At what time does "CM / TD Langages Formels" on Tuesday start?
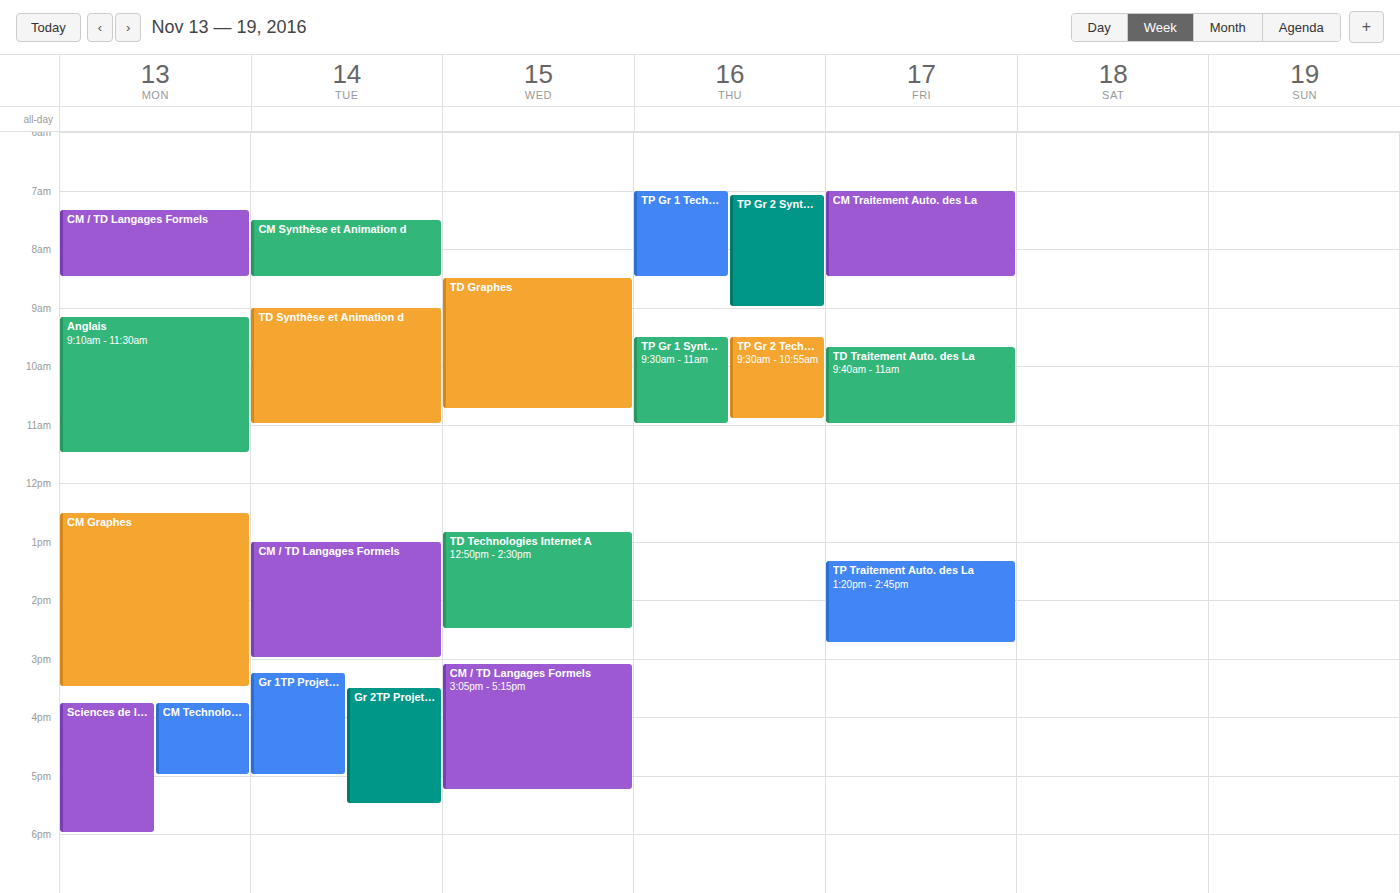
1:00 PM